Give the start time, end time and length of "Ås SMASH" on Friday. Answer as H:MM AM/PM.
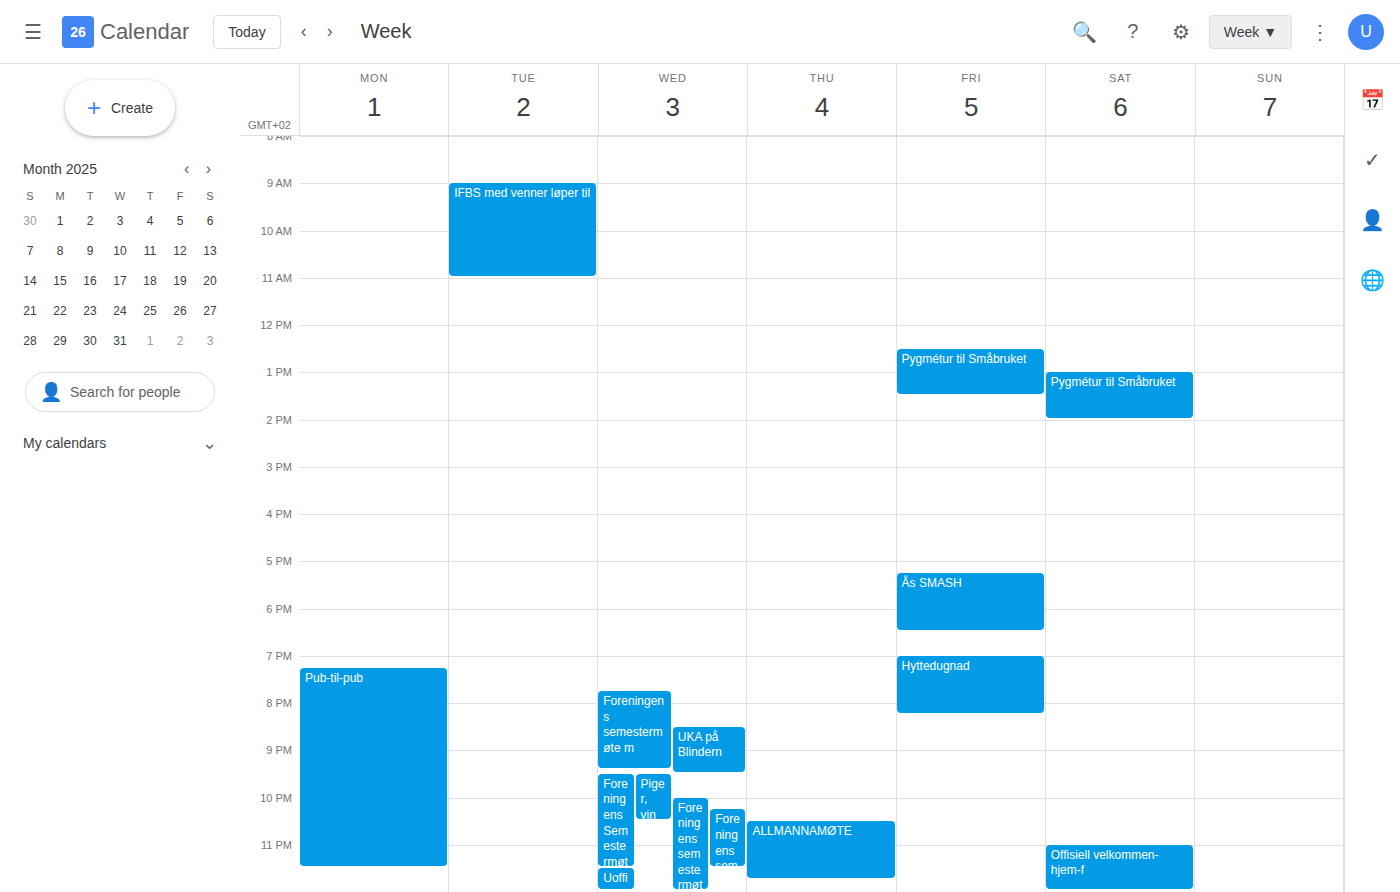
5:15 PM to 6:30 PM, 1 hour 15 minutes